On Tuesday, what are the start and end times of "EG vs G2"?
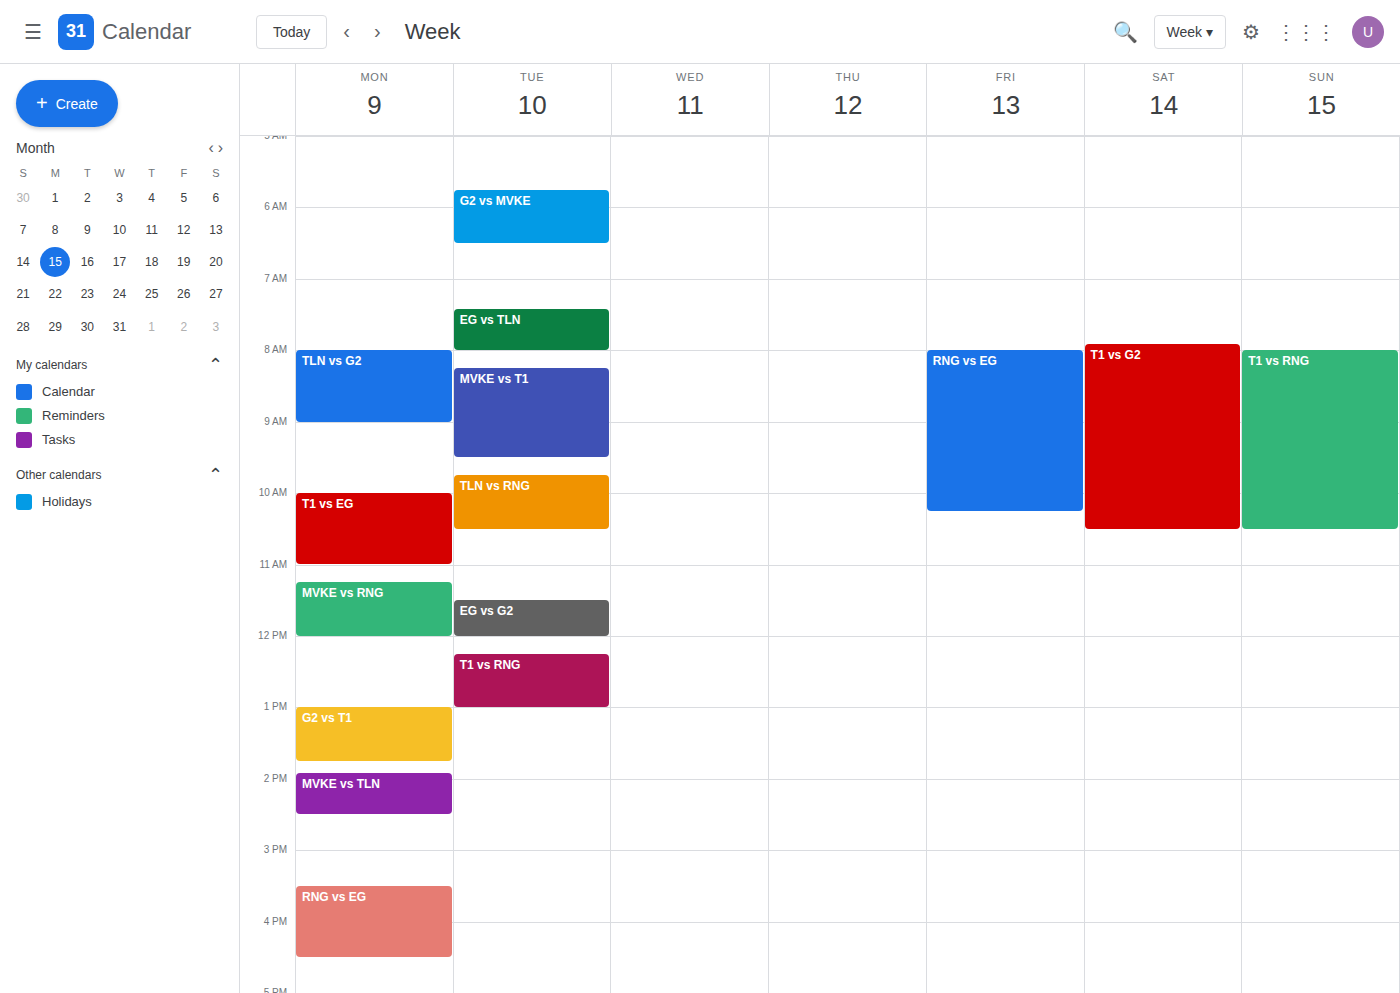
11:30 to 12:00